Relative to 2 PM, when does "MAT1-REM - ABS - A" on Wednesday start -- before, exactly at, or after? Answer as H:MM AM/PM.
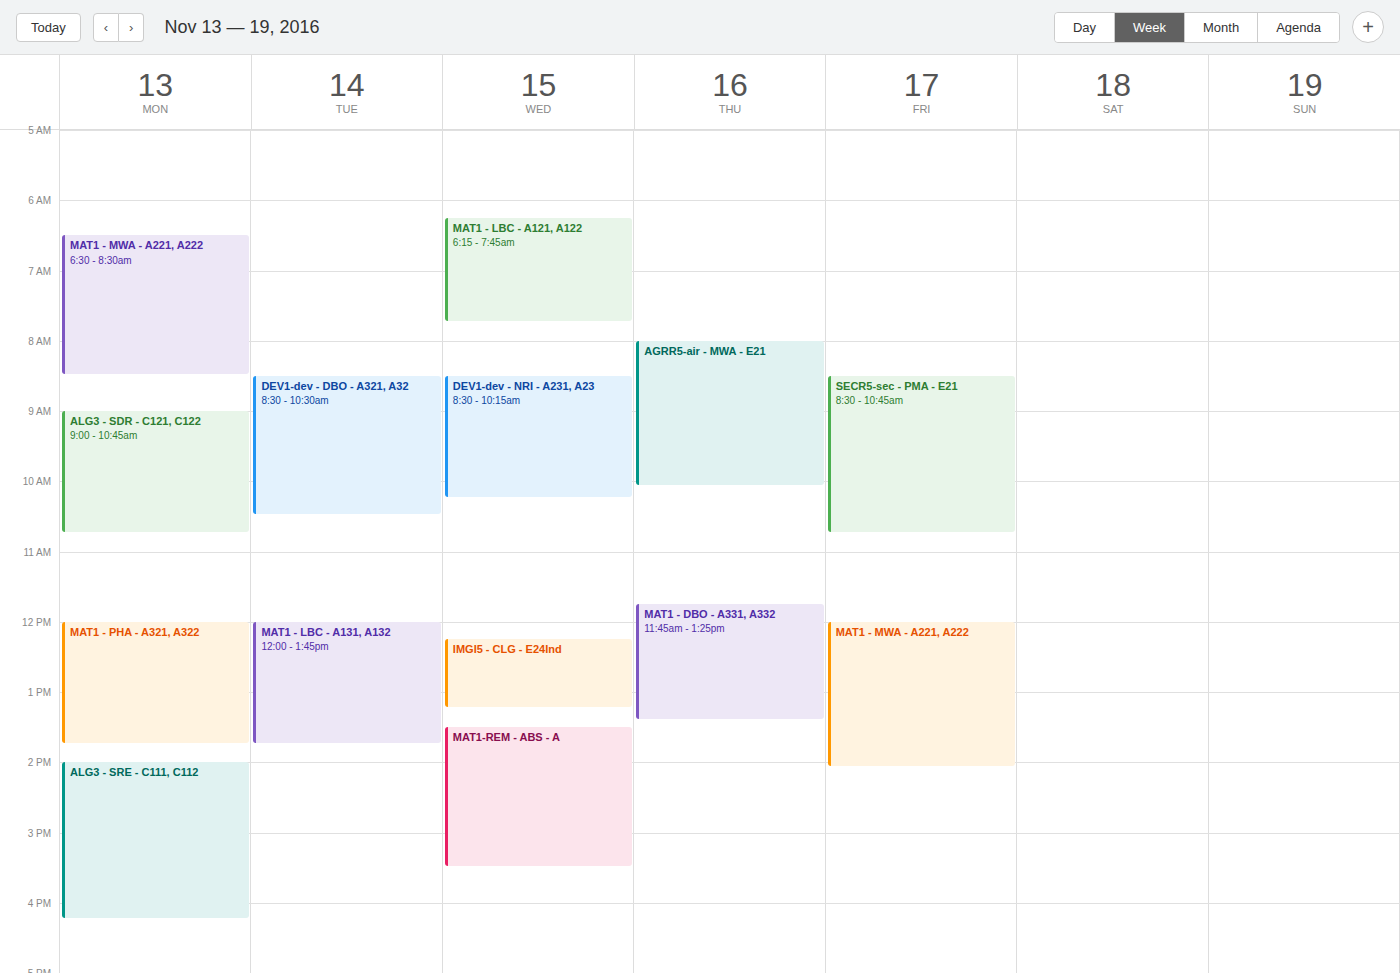
1:30 PM -- before 2 PM, 30 minutes above the 2 PM line.